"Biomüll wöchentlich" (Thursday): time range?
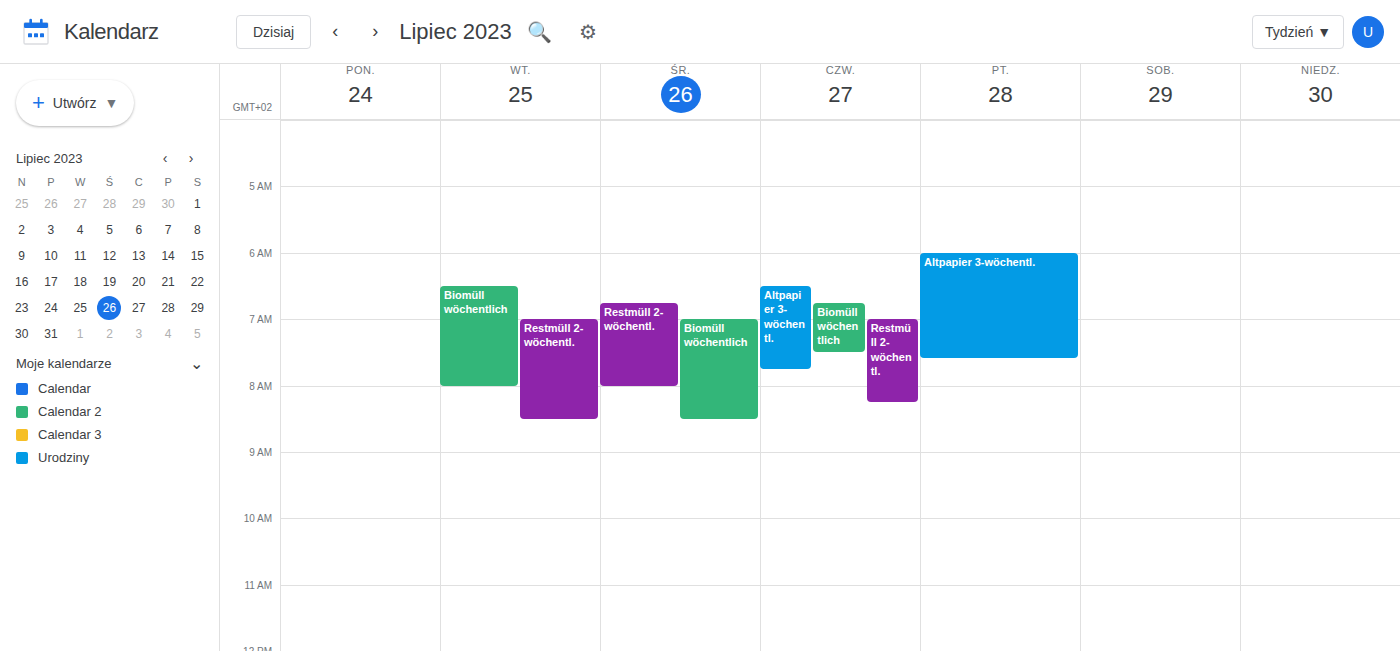
6:45 AM to 7:30 AM